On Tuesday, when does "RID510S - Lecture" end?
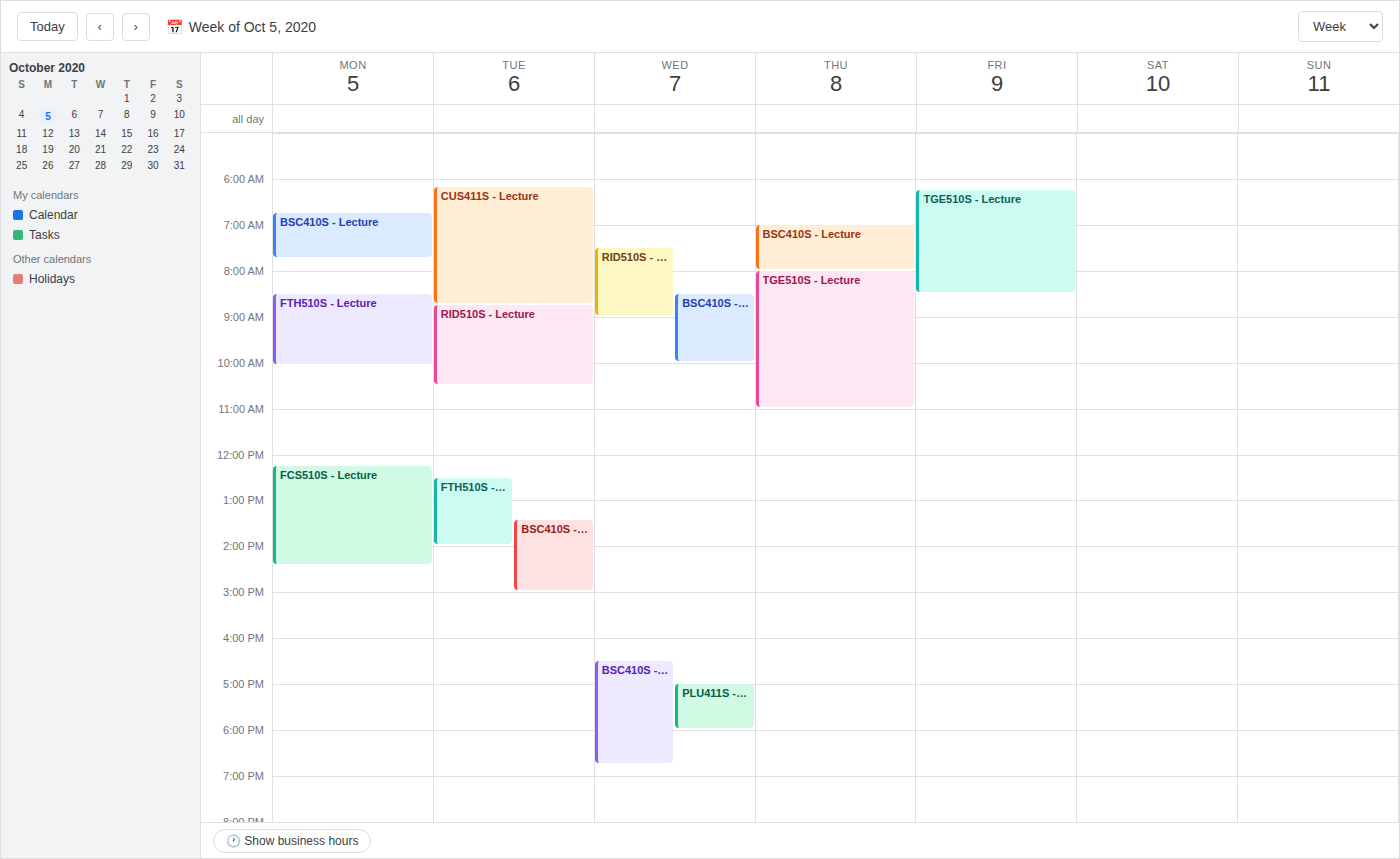
10:30 AM